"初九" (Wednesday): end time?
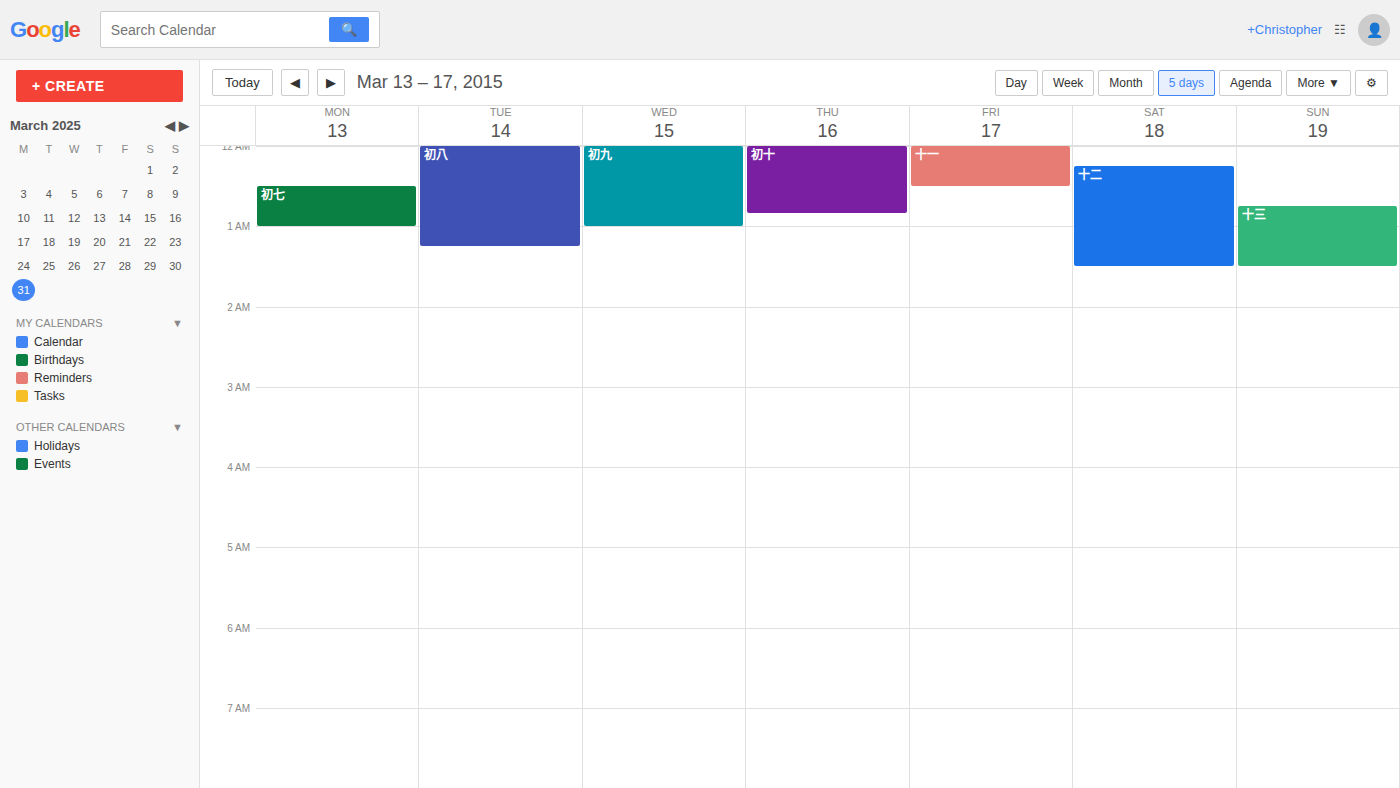
1:00 AM